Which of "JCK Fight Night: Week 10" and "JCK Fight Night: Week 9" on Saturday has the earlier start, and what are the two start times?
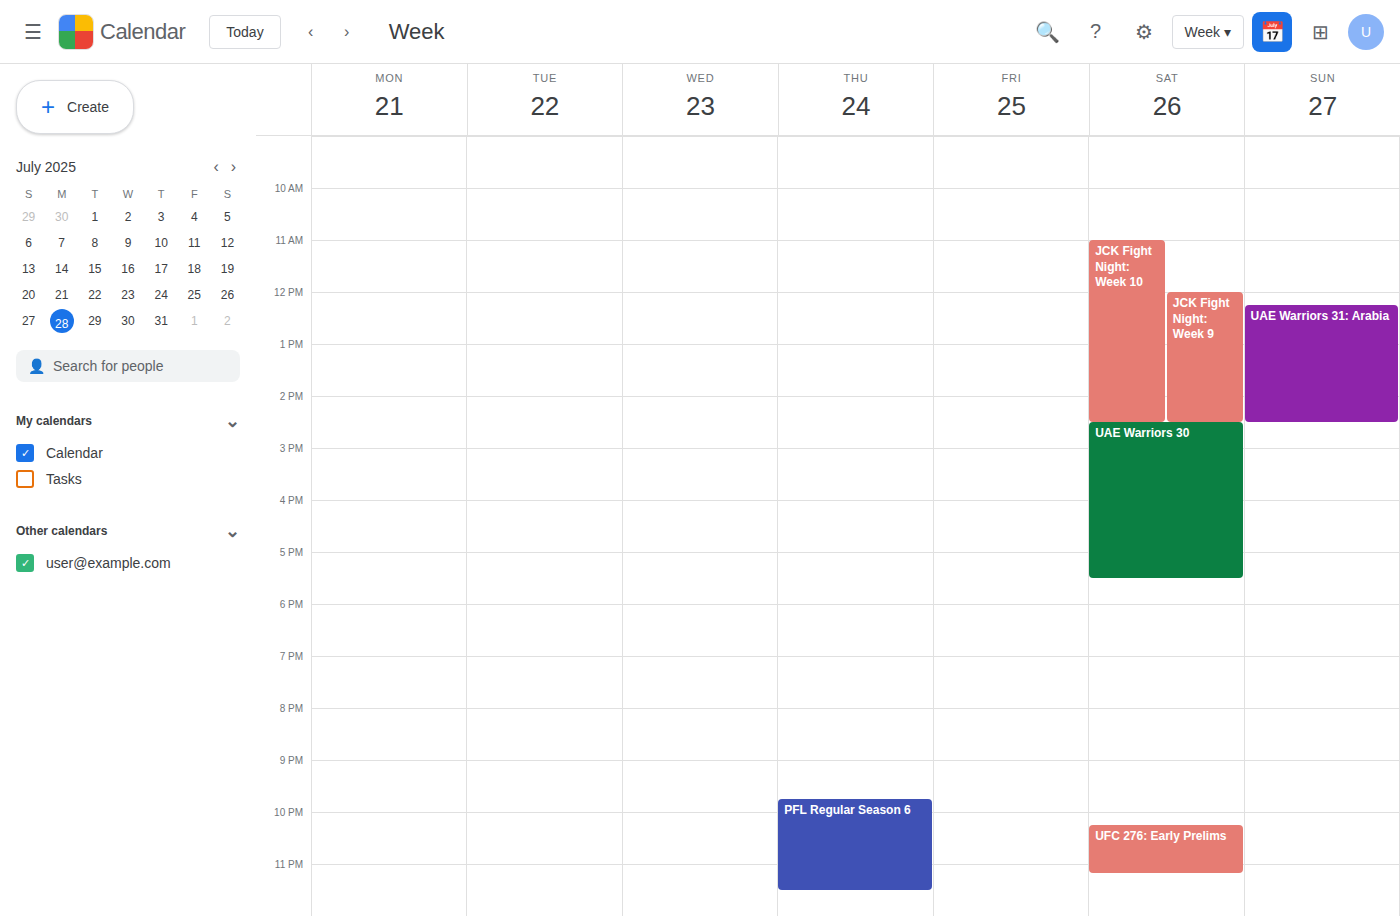
"JCK Fight Night: Week 10" 11:00 AM; "JCK Fight Night: Week 9" 12:00 PM.